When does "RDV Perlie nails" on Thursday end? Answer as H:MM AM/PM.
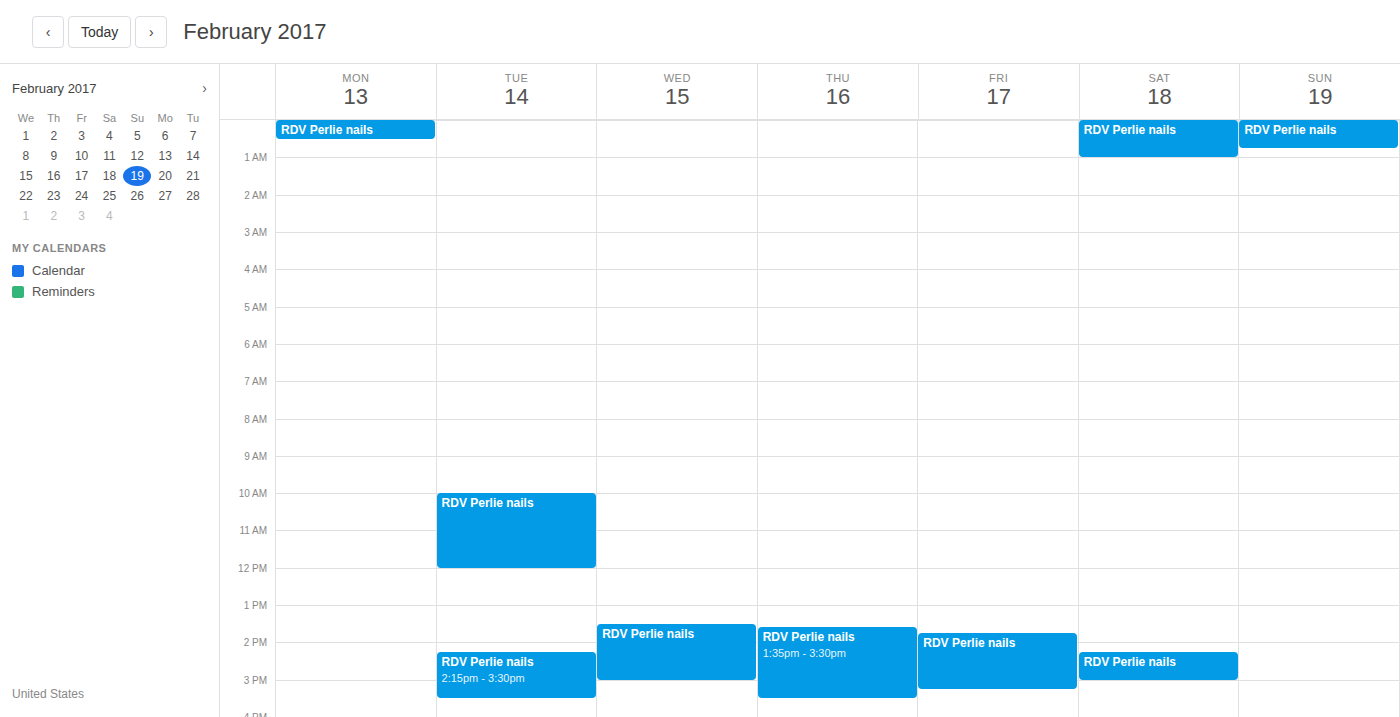
3:30 PM